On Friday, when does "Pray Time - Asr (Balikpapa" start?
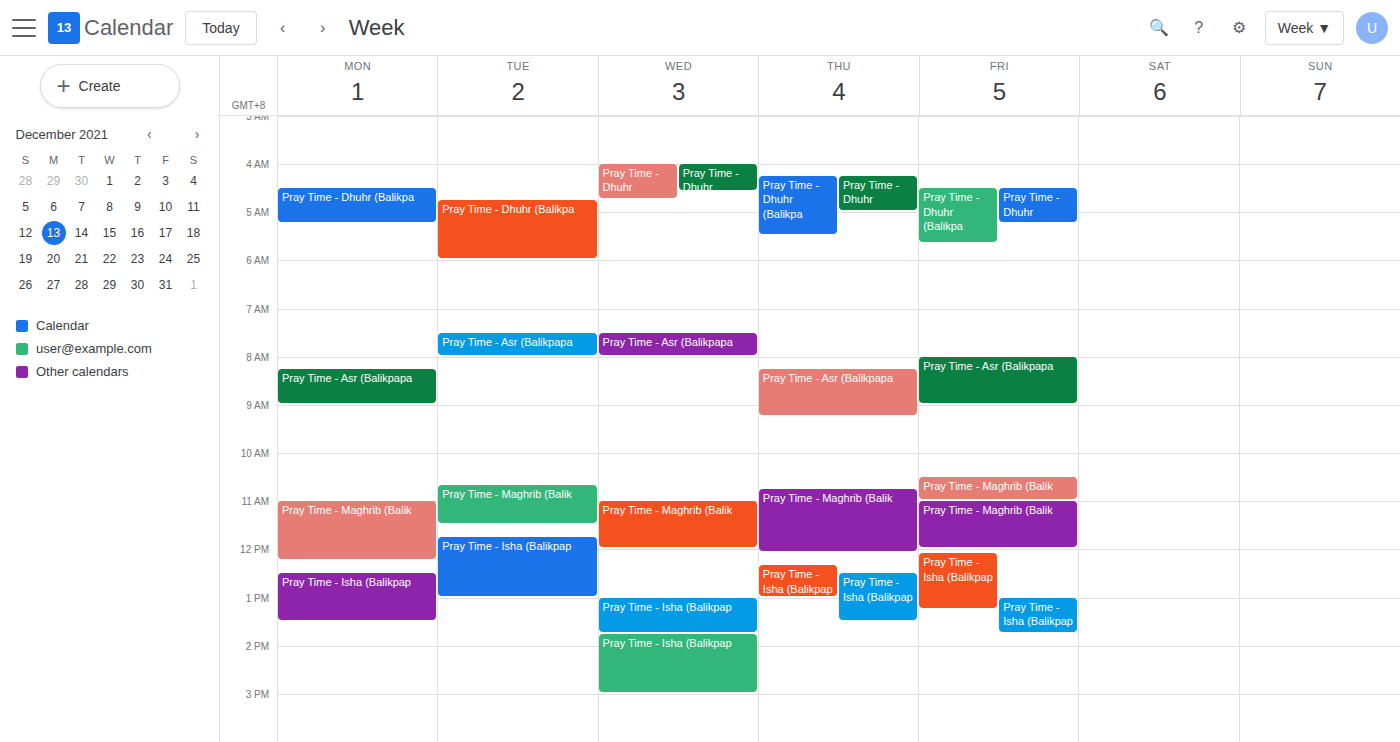
08:00